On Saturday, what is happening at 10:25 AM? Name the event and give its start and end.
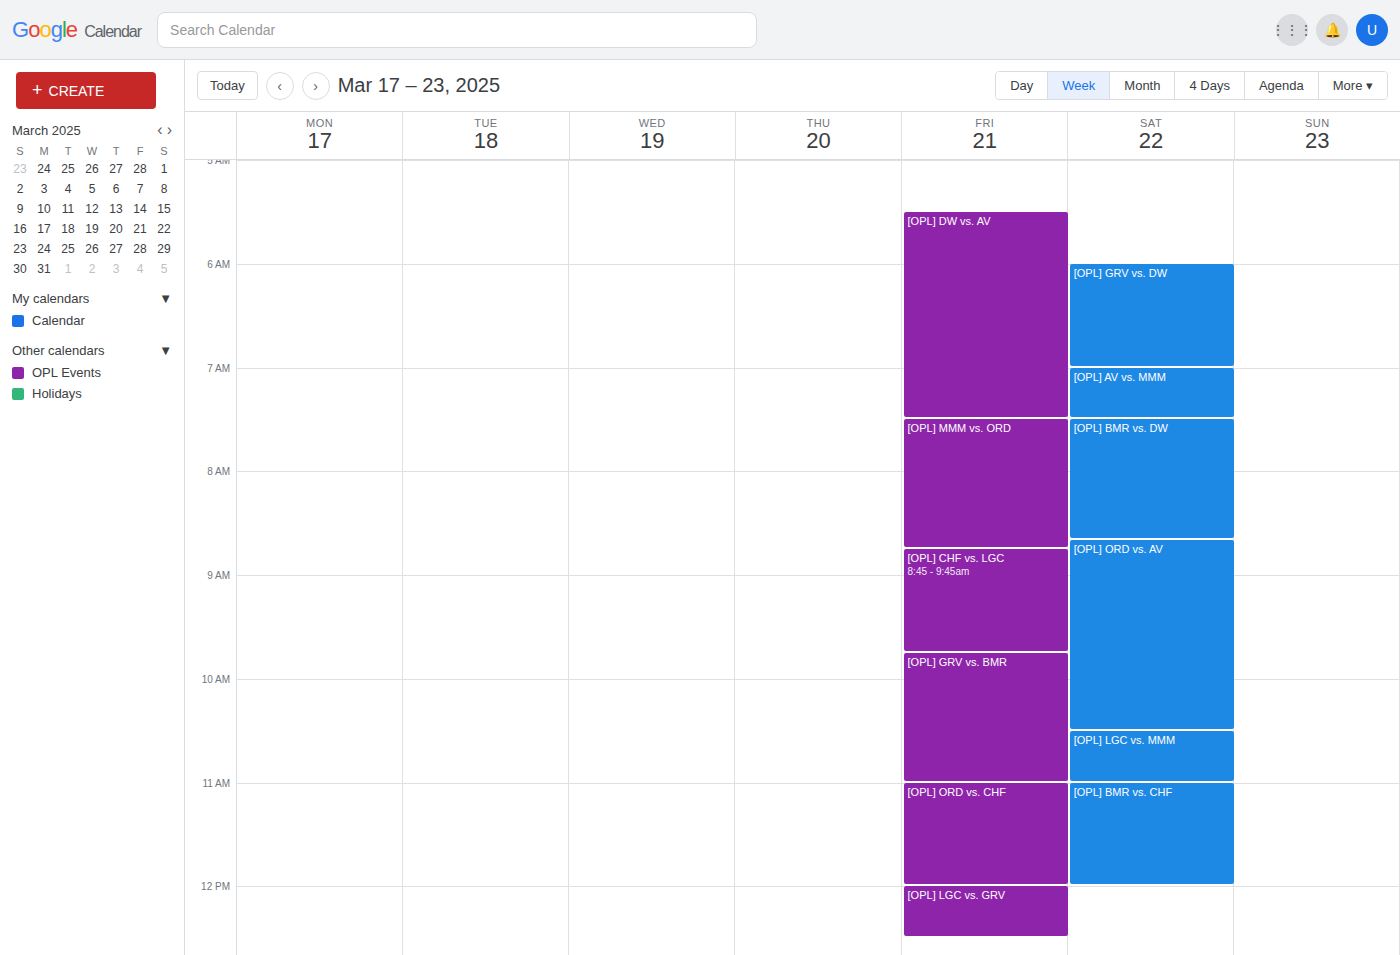
"[OPL] ORD vs. AV", 8:40 AM to 10:30 AM